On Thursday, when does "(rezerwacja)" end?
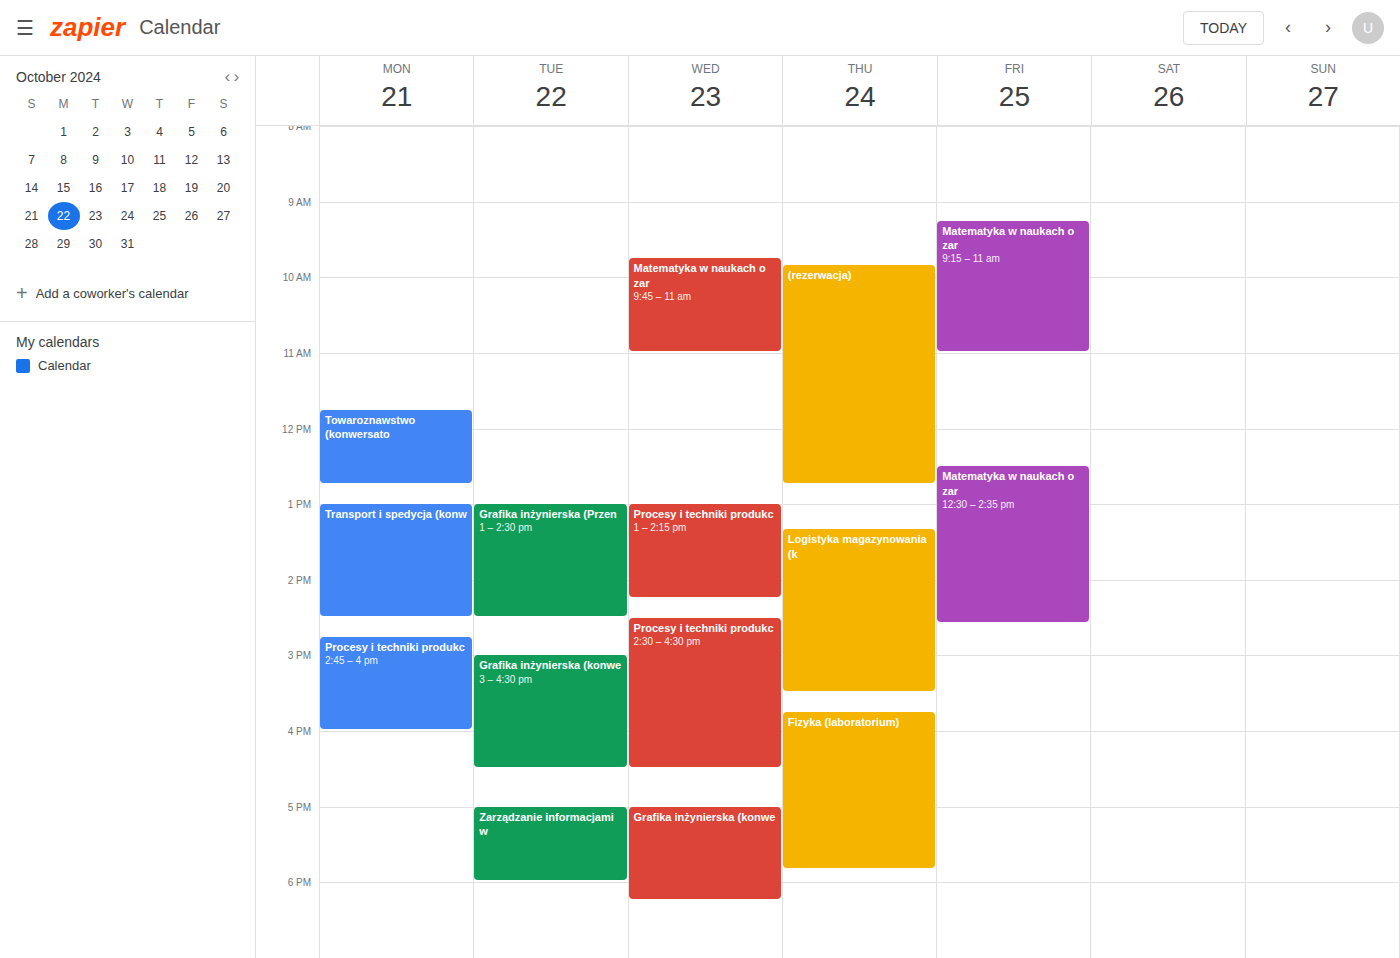
12:45 PM